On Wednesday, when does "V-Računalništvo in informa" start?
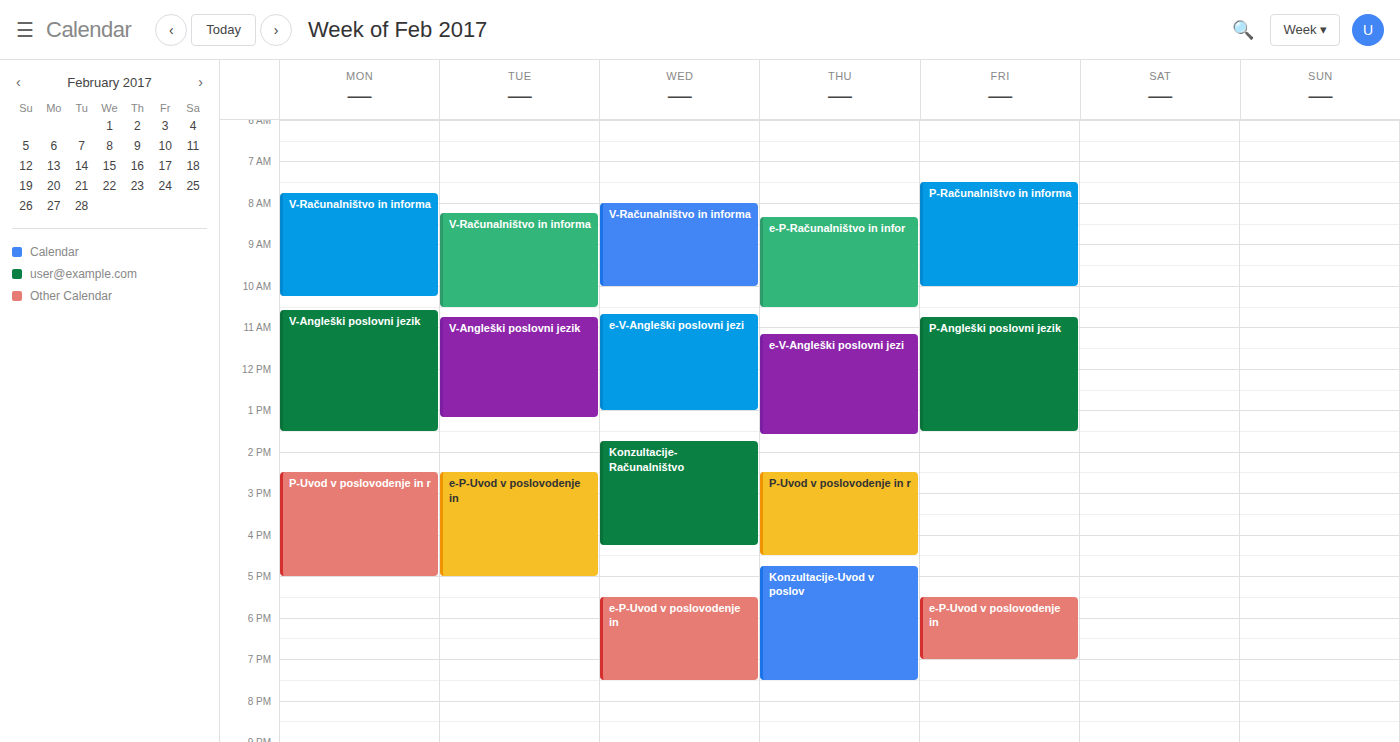
8:00 AM